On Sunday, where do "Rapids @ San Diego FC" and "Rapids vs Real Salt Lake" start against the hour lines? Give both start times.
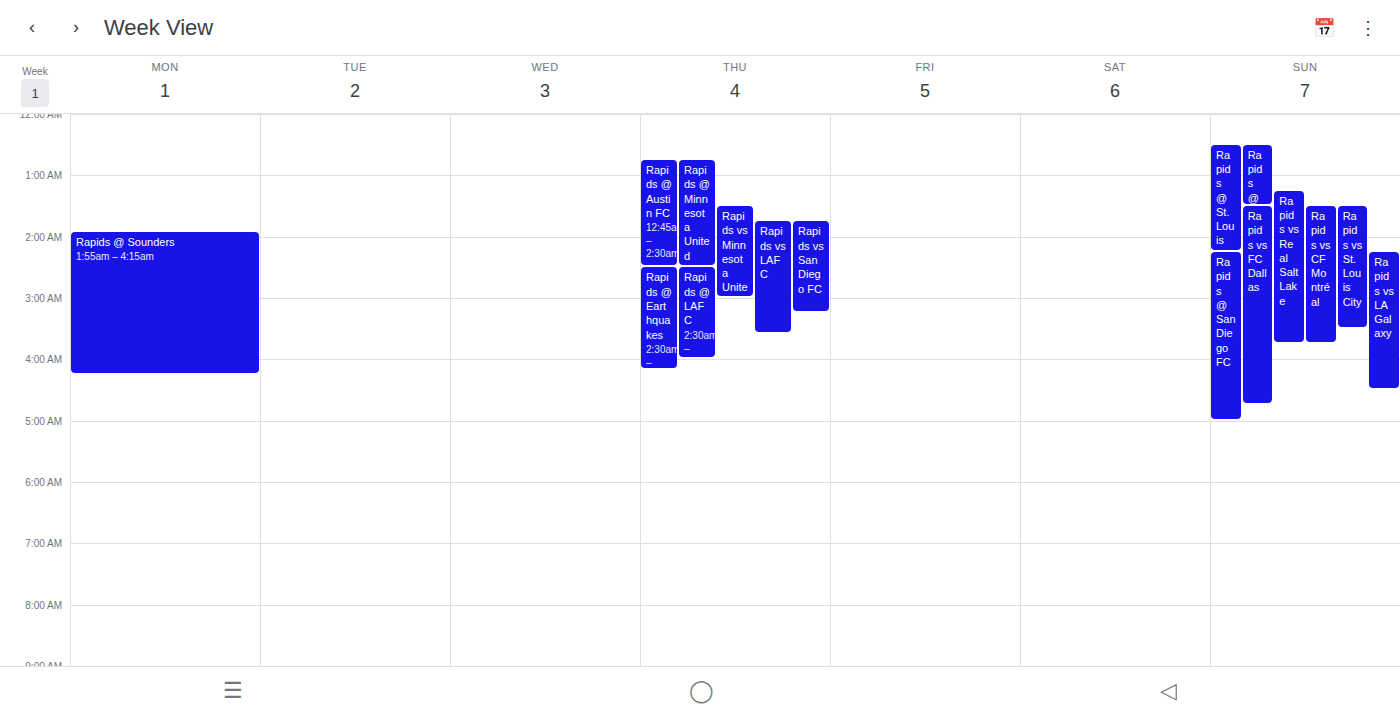
"Rapids @ San Diego FC": 02:15, neither: a quarter of the way from the 02:00 line to the 03:00 line. "Rapids vs Real Salt Lake": 01:15, neither: a quarter of the way from the 01:00 line to the 02:00 line.